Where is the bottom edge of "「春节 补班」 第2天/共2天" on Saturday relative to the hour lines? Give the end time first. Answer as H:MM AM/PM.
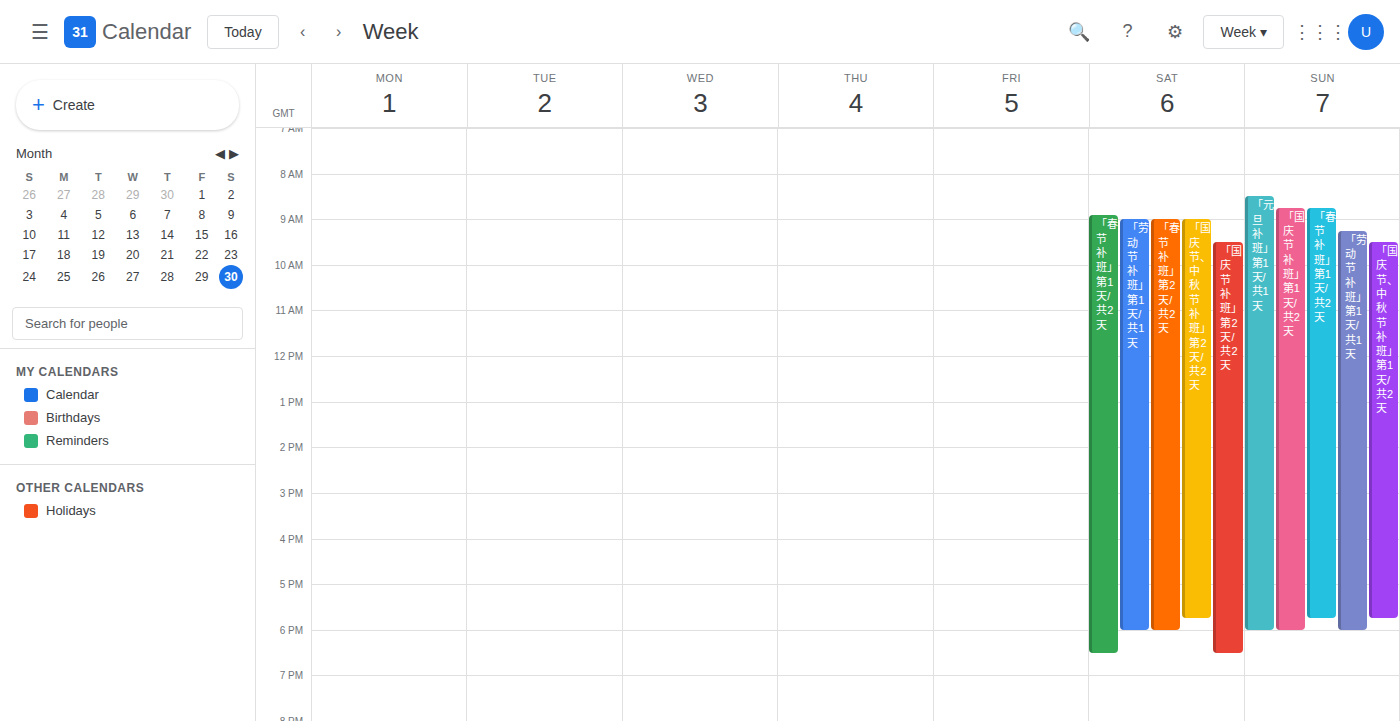
6:00 PM -- exactly on the 6 PM line.